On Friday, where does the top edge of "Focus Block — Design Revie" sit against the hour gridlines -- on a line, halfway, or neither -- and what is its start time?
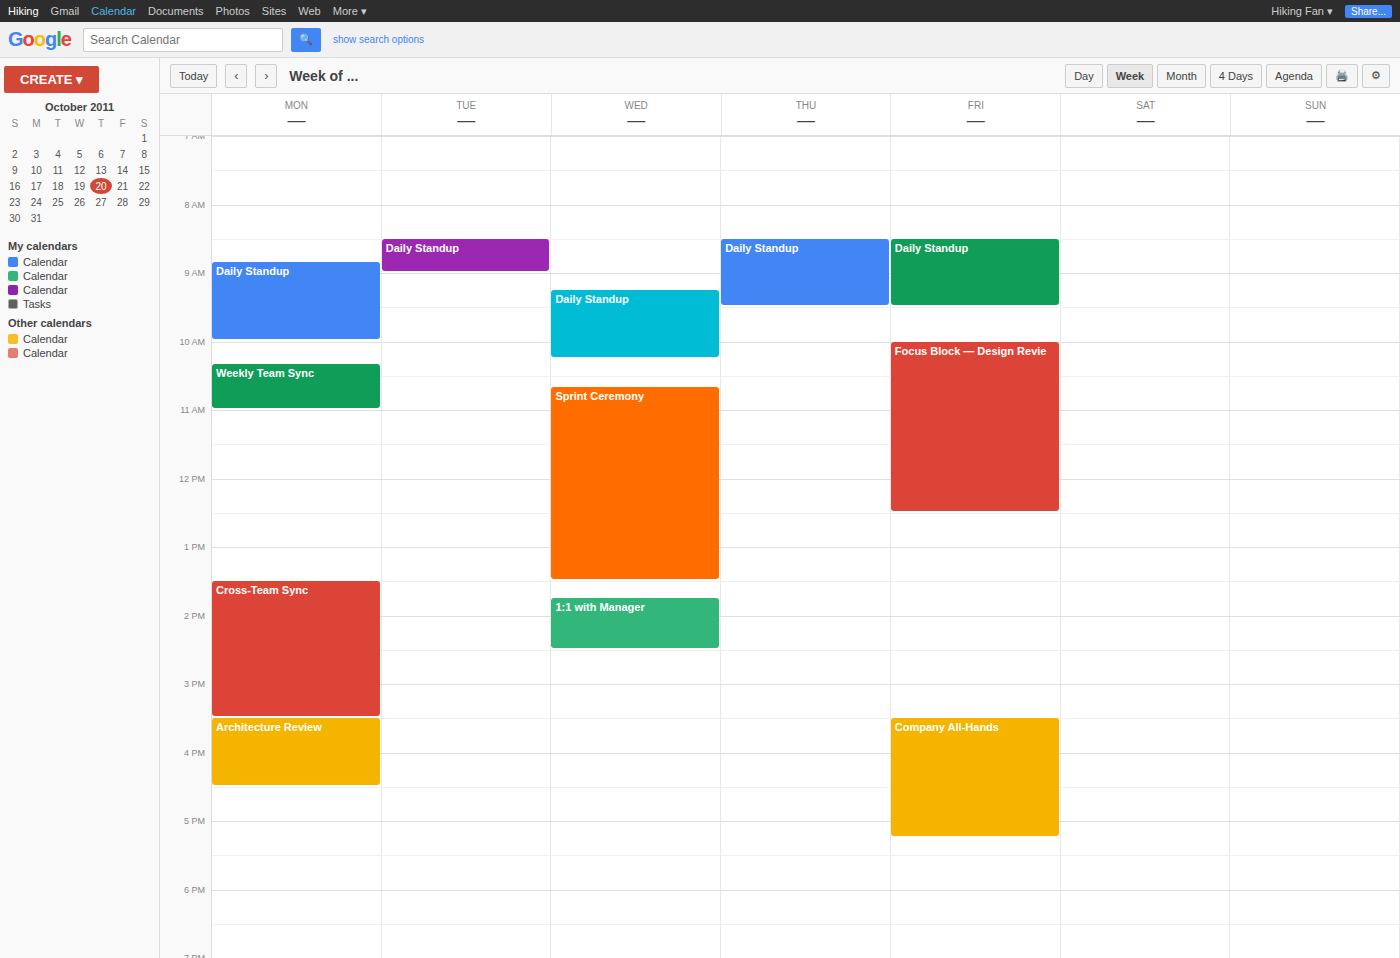
10:00 -- exactly on the 10:00 line.